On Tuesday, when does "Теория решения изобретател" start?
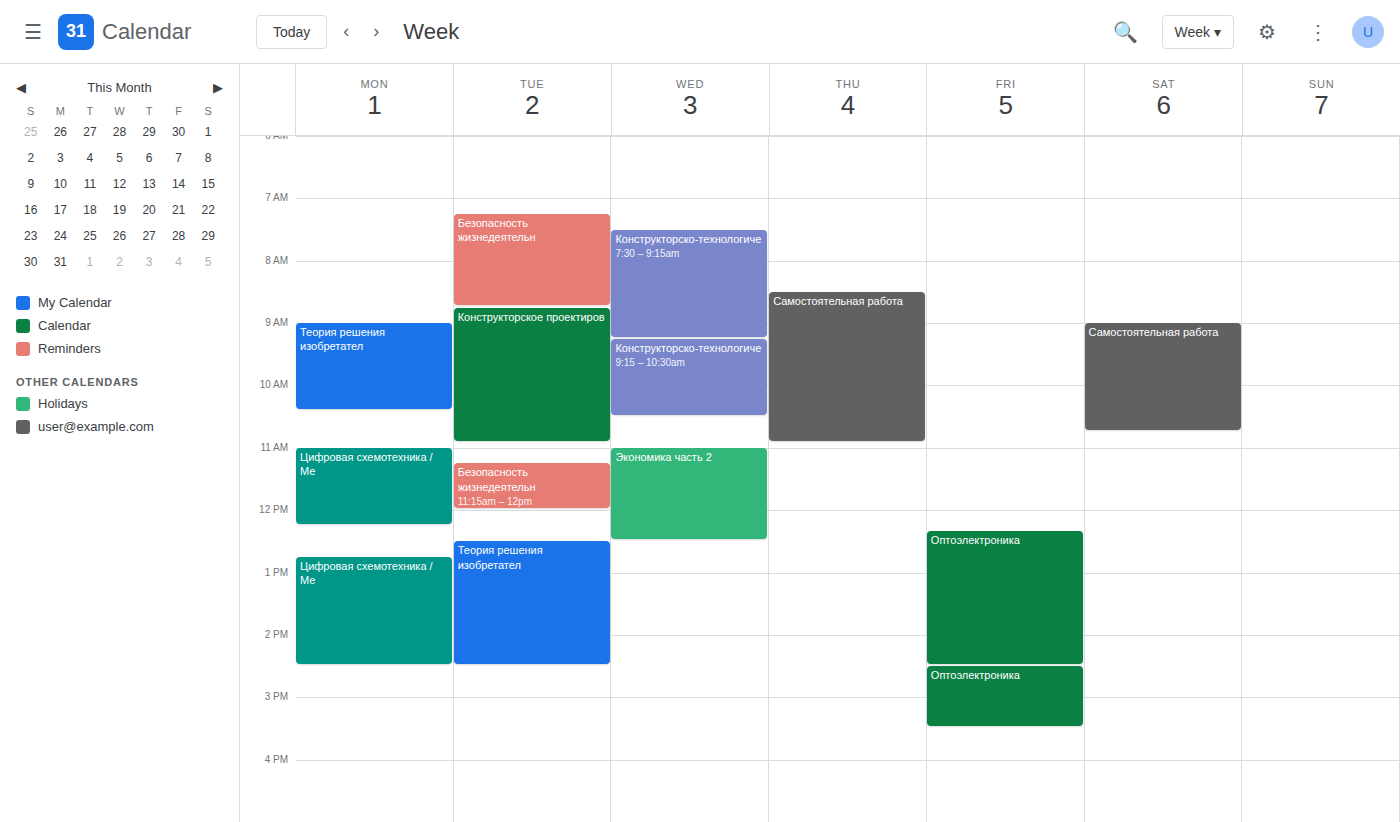
12:30 PM